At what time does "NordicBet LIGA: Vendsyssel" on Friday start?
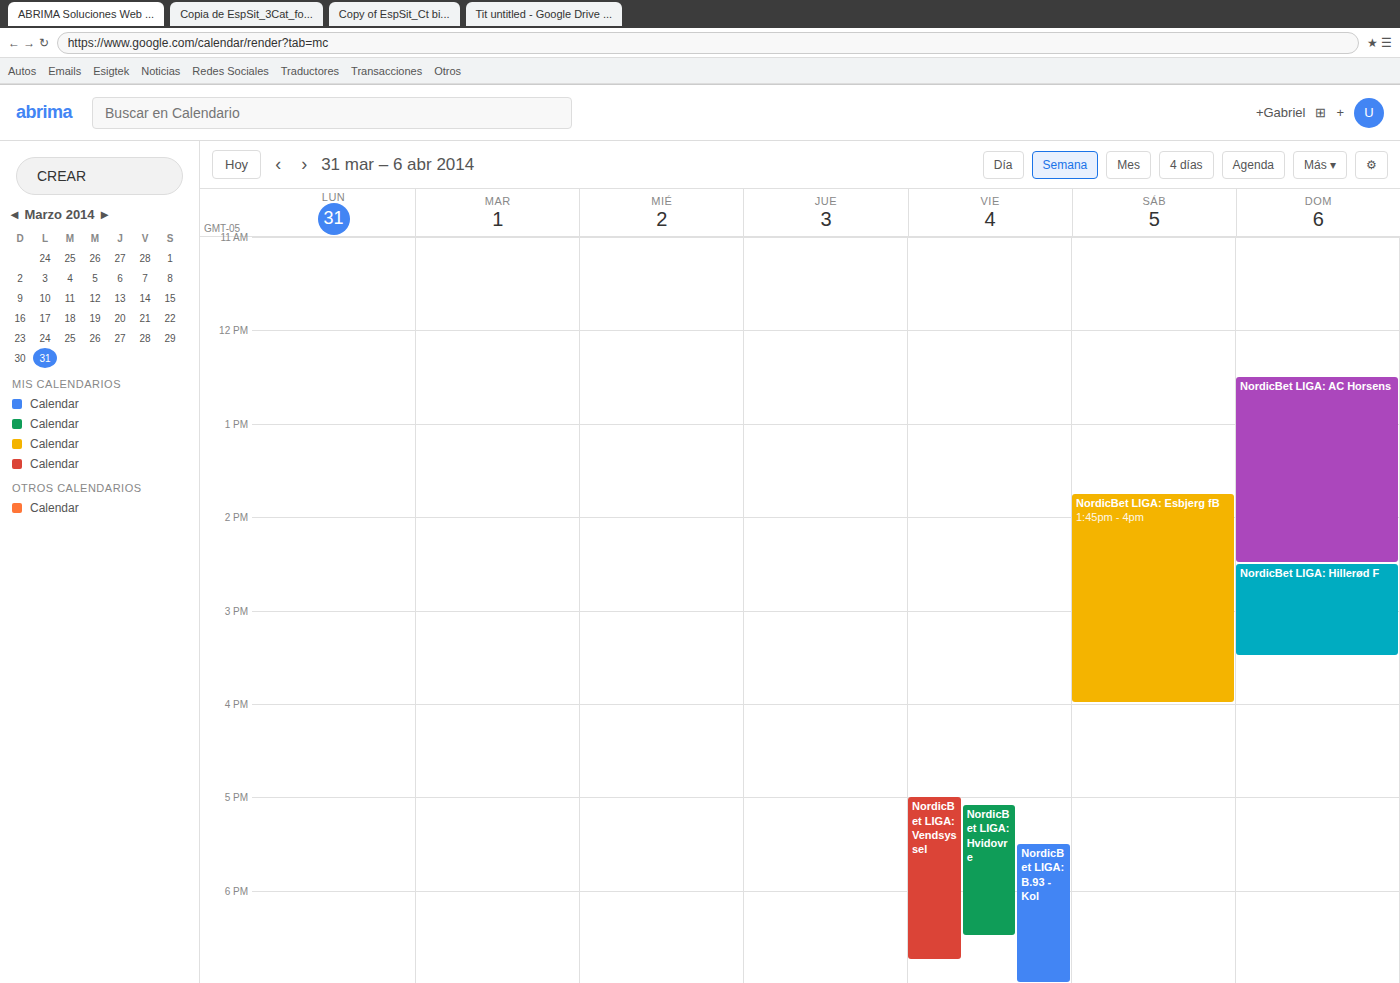
5:00 PM